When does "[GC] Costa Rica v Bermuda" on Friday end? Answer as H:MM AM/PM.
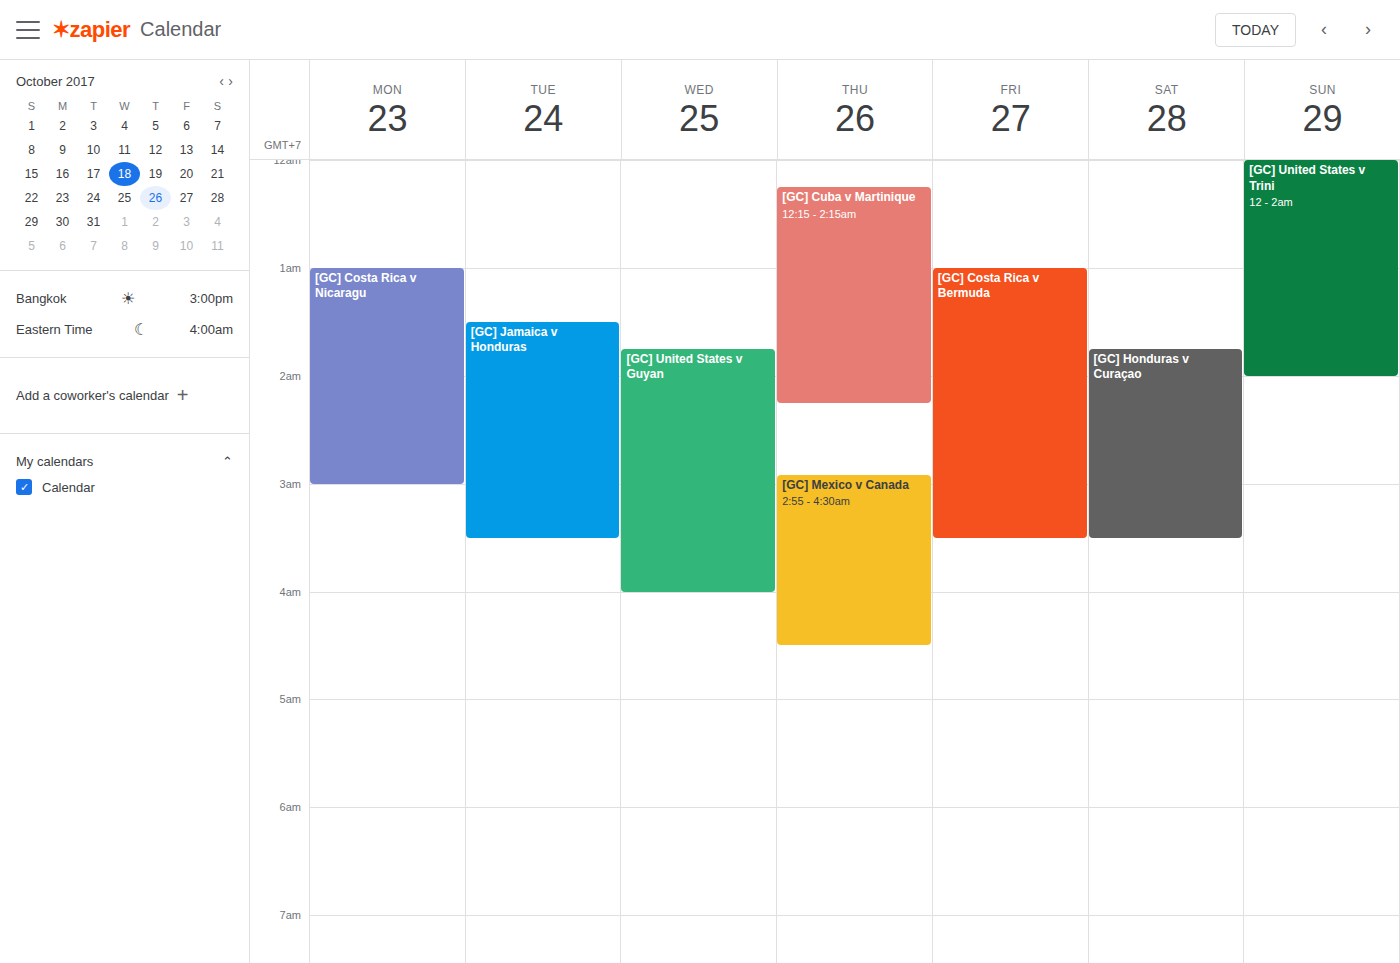
3:30 AM